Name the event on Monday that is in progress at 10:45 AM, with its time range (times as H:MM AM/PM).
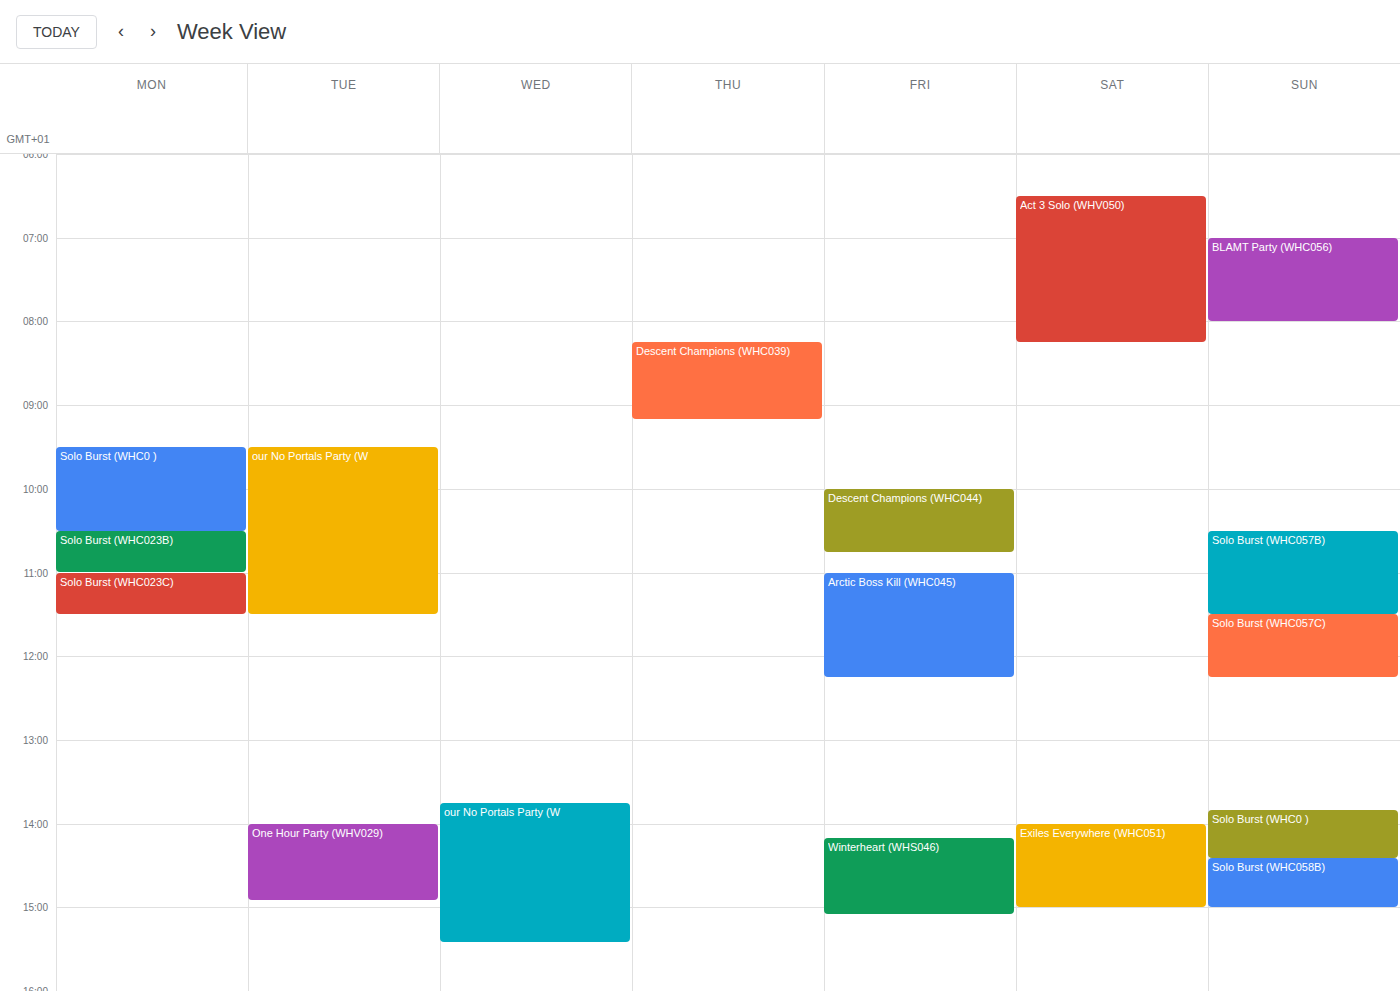
"Solo Burst (WHC023B)", 10:30 AM to 11:00 AM